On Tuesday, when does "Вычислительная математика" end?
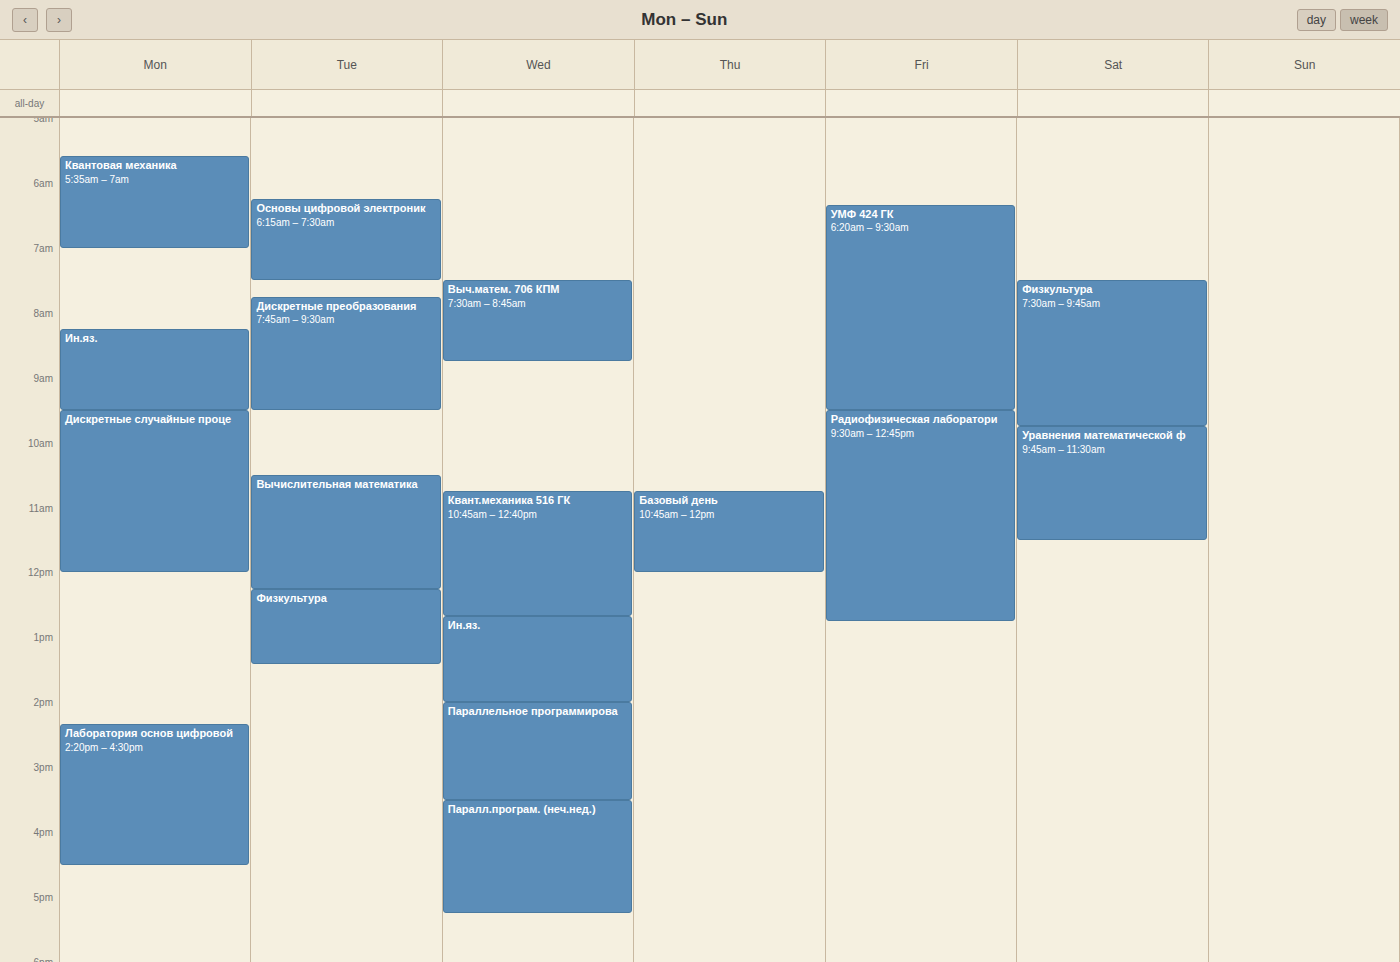
12:15 PM